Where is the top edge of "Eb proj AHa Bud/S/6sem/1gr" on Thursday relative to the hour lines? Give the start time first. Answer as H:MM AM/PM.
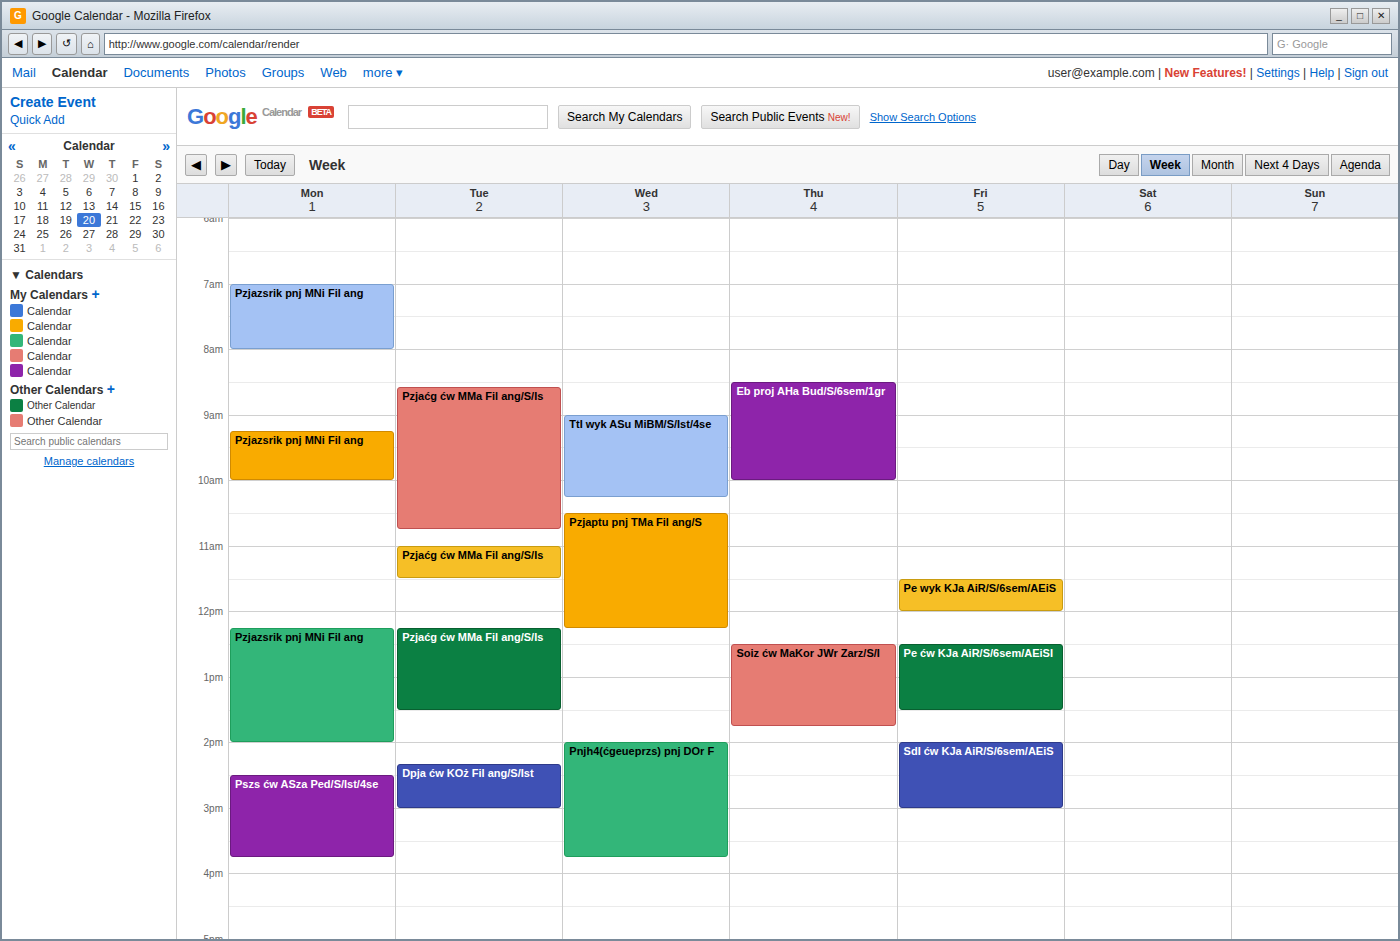
8:30 AM -- halfway between the 8 AM and 9 AM lines.